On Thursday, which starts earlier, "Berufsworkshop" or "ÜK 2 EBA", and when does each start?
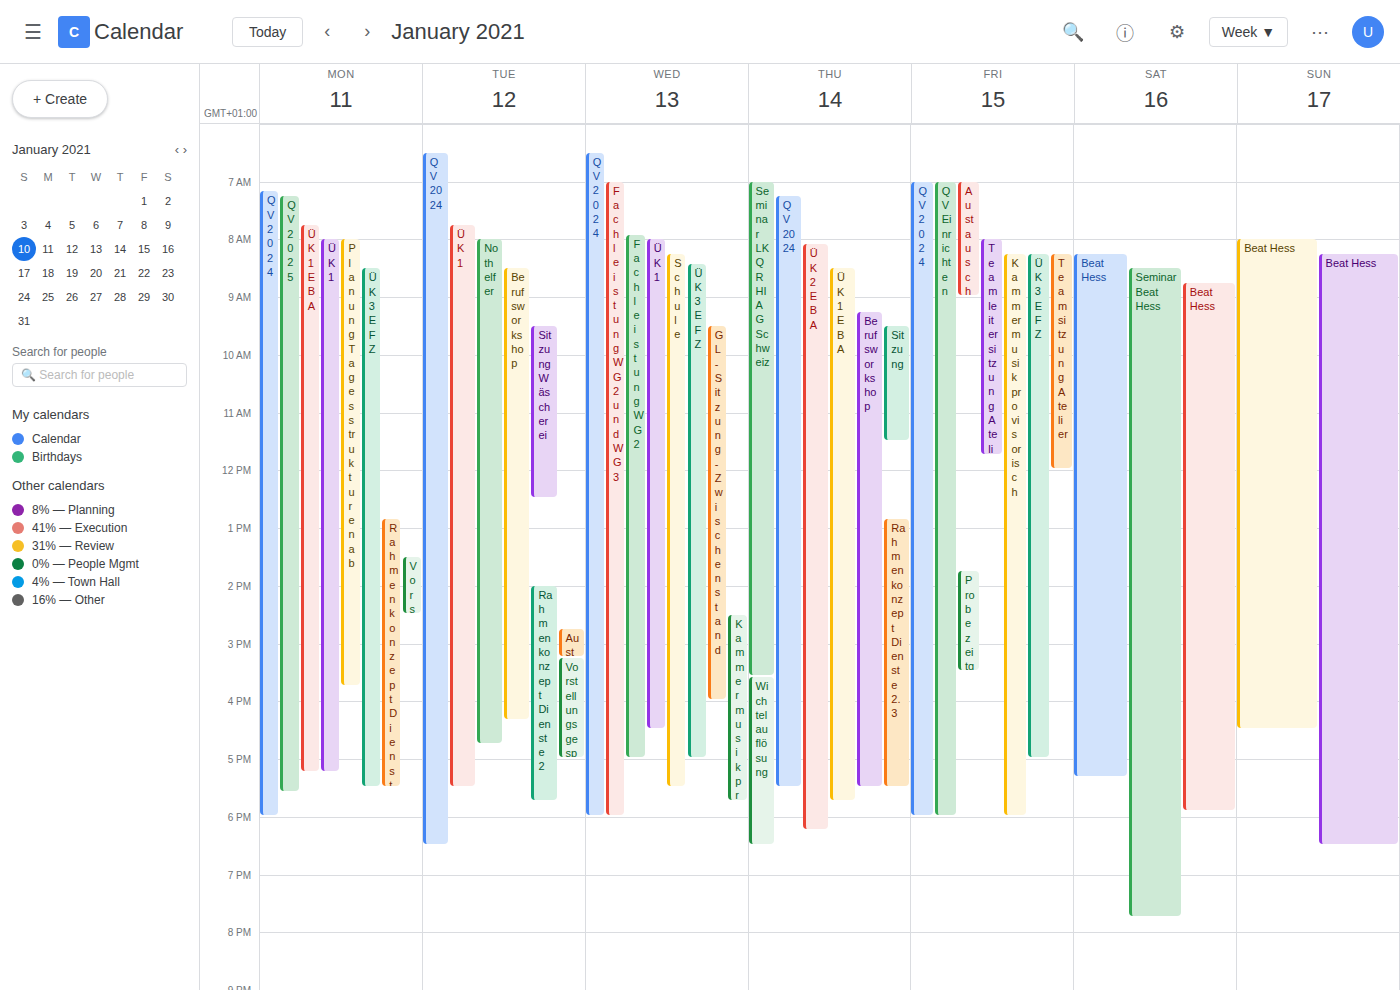
"ÜK 2 EBA" 8:05 AM; "Berufsworkshop" 9:15 AM.